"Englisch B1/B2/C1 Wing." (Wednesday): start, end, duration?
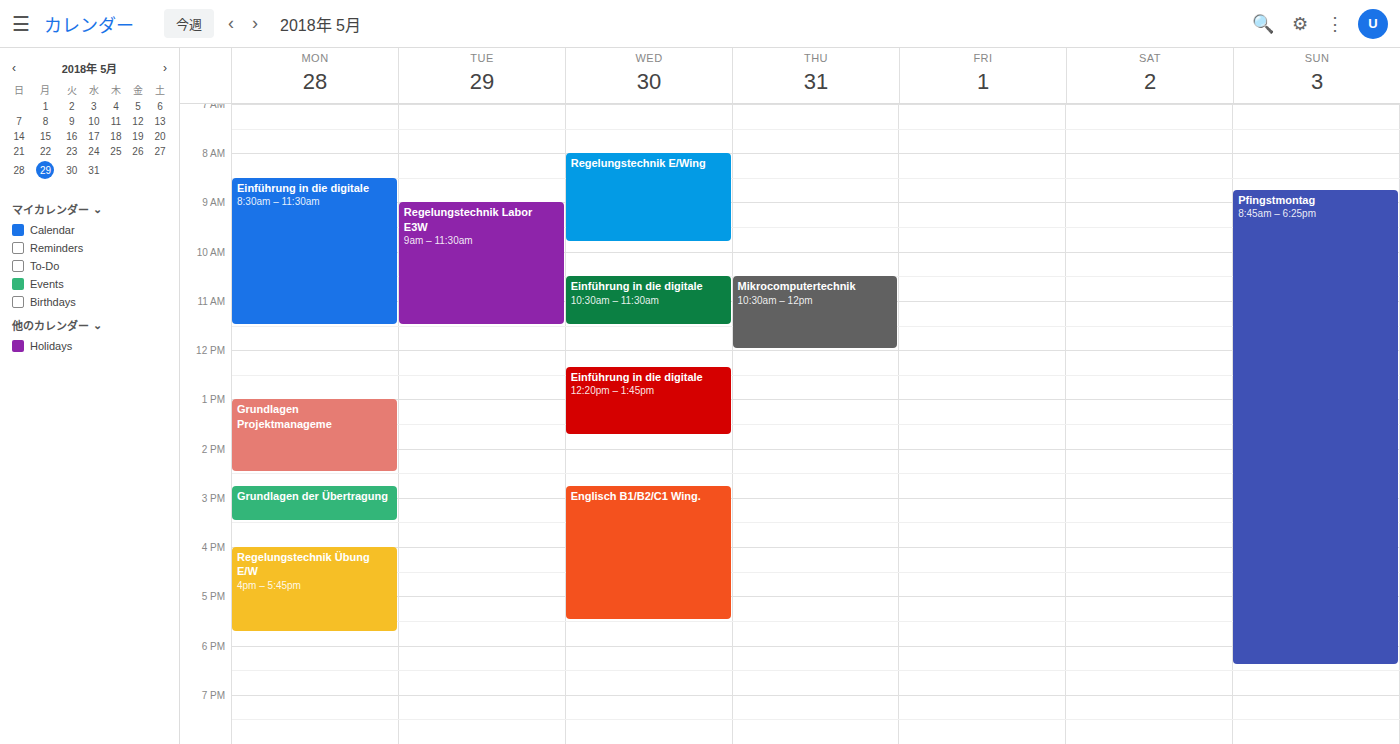
14:45 to 17:30, 2 hours 45 minutes